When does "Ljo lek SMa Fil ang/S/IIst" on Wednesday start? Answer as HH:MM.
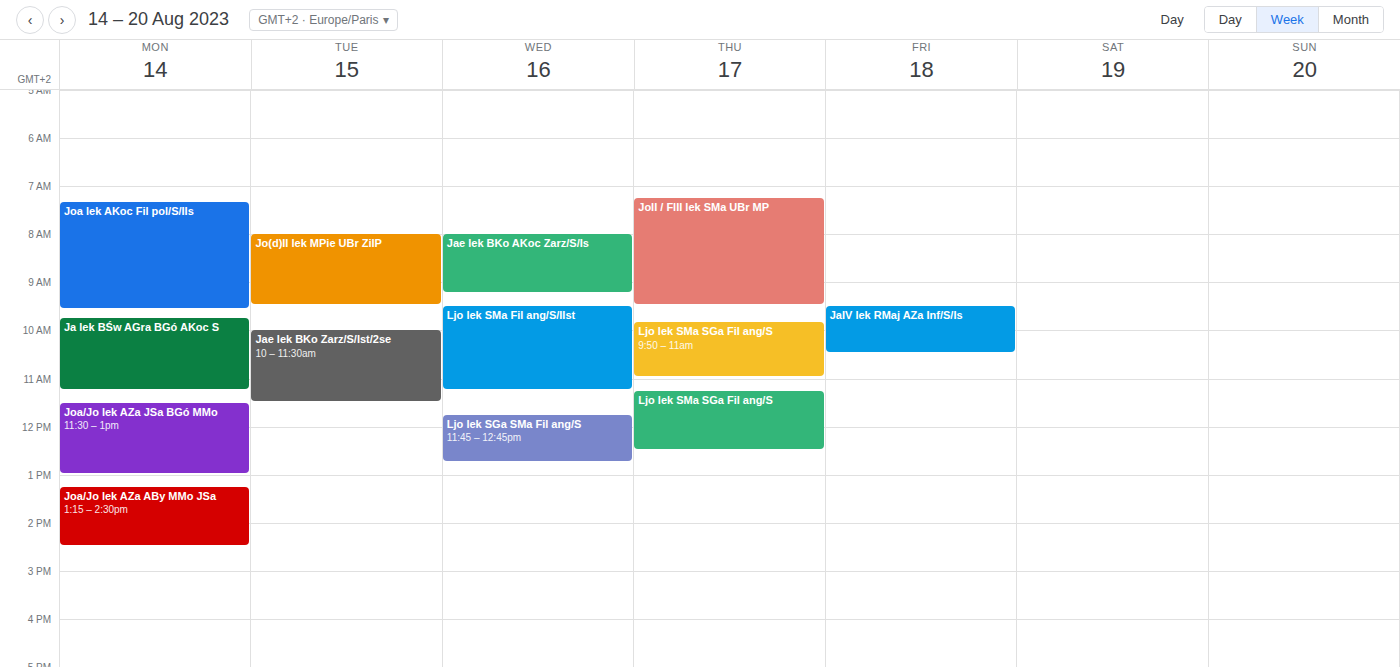
09:30